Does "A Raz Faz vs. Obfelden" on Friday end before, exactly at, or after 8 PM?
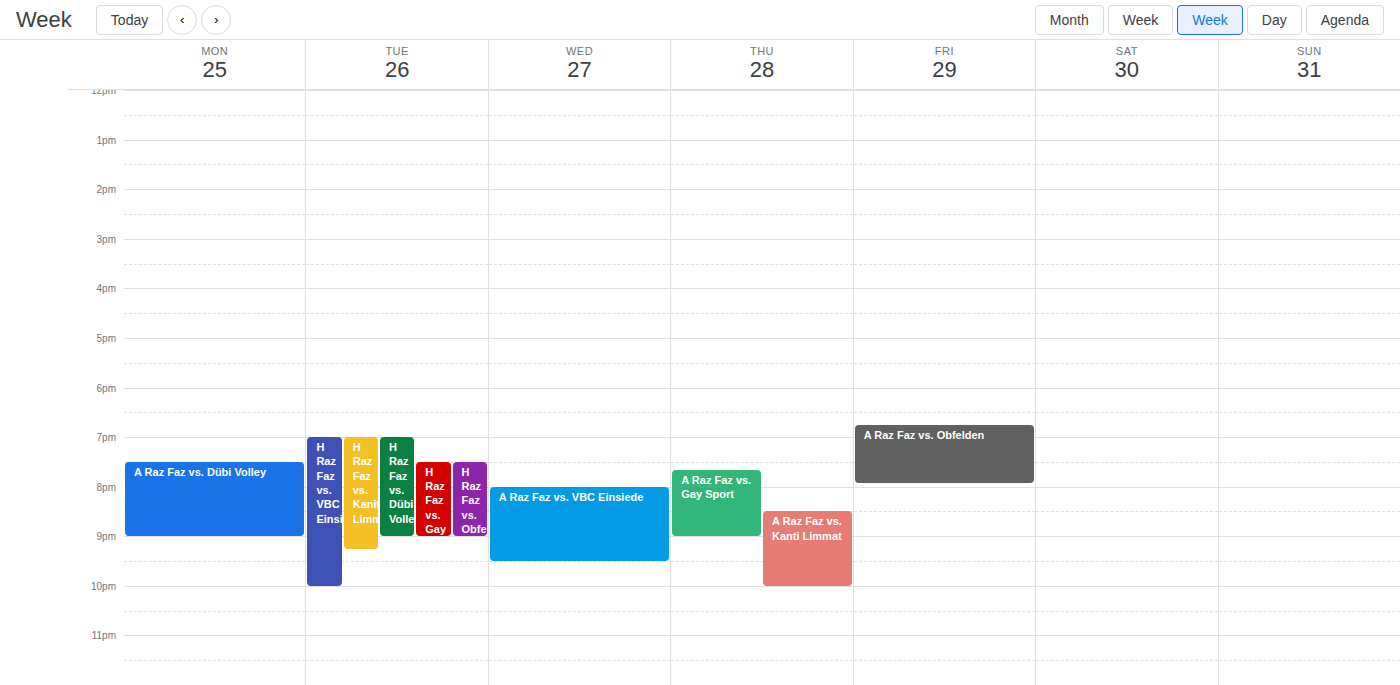
7:55 PM -- before 8 PM, 5 minutes above the 8 PM line.